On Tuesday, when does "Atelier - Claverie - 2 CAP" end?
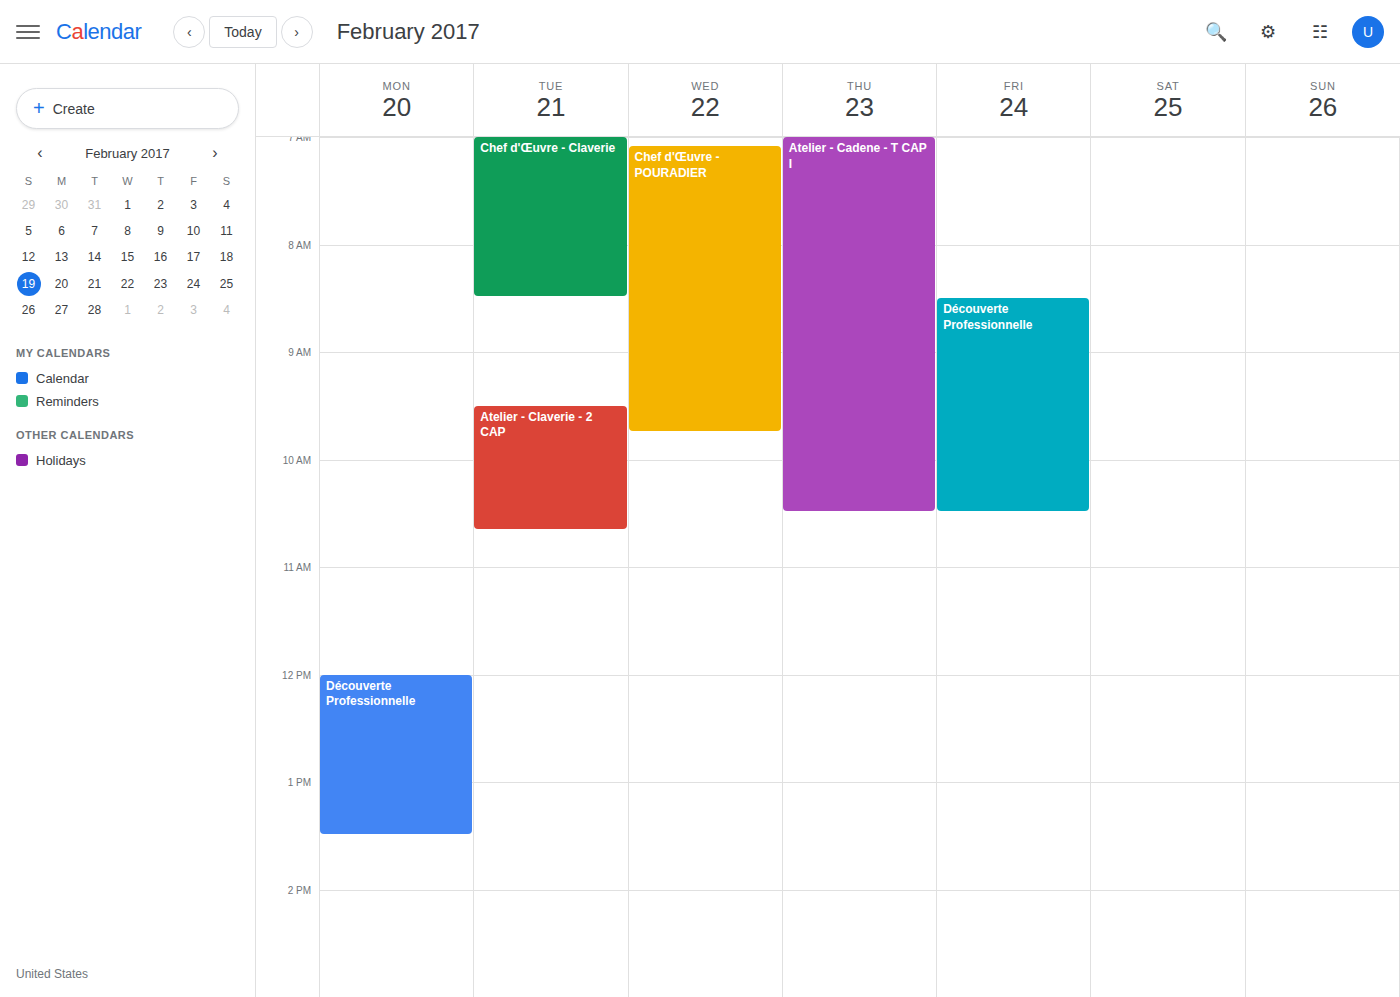
10:40 AM